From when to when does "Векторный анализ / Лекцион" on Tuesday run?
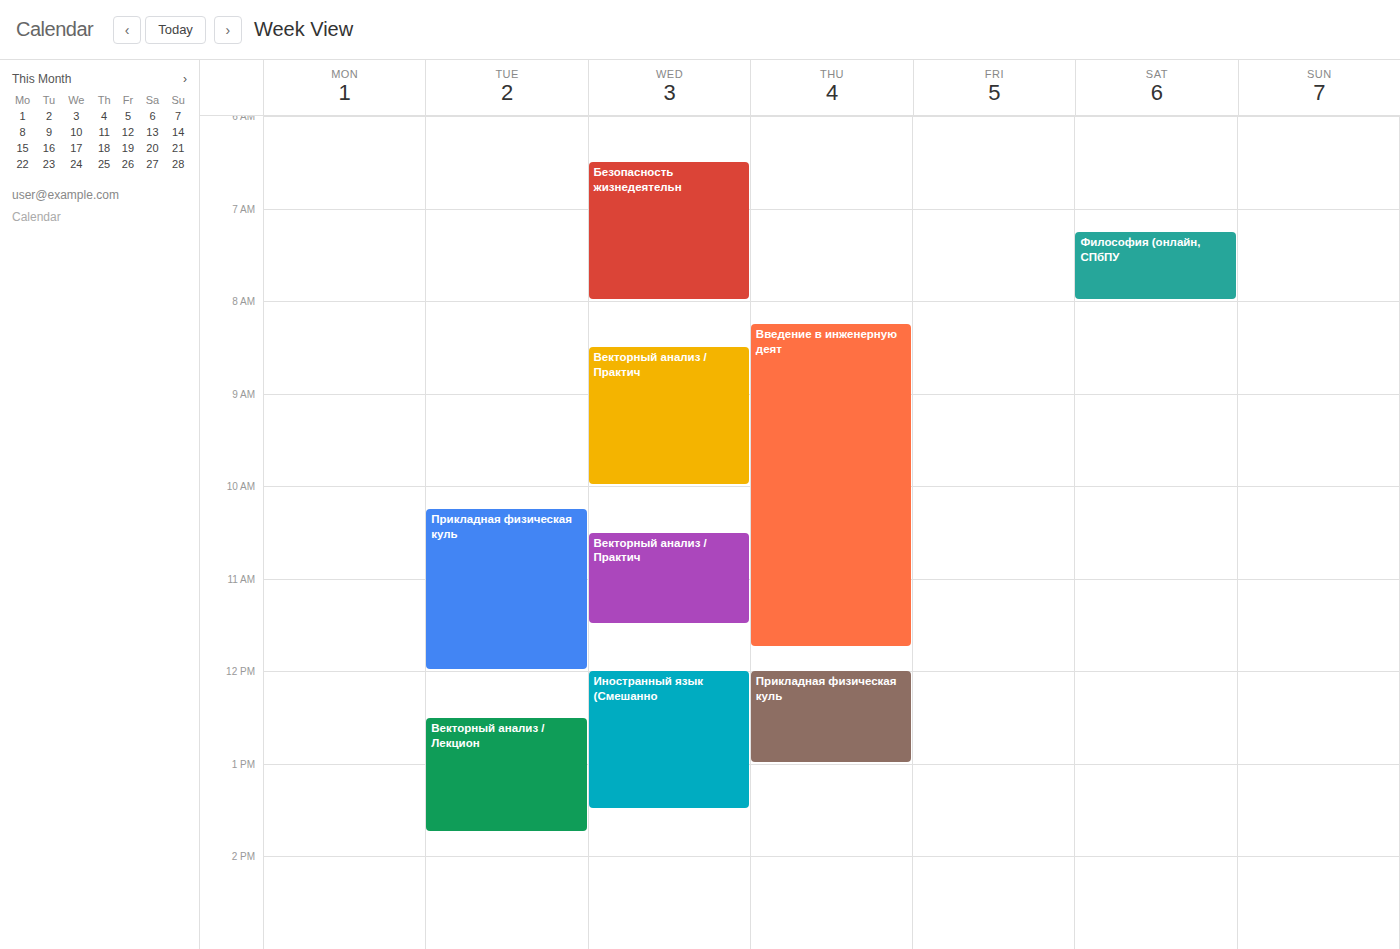
12:30 PM to 1:45 PM